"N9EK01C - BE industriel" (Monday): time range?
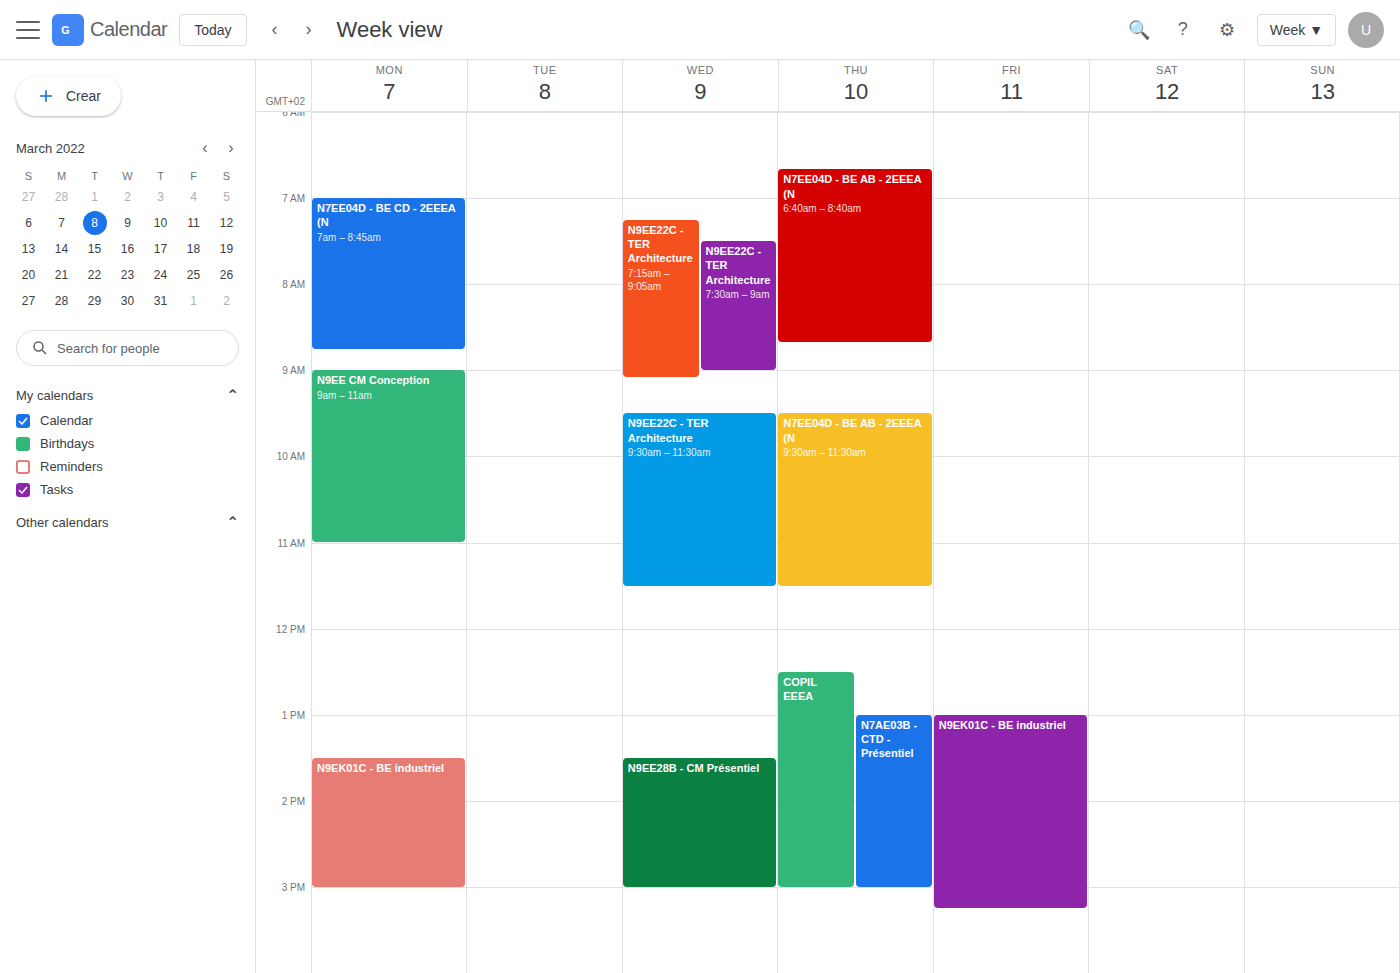
1:30 PM to 3:00 PM